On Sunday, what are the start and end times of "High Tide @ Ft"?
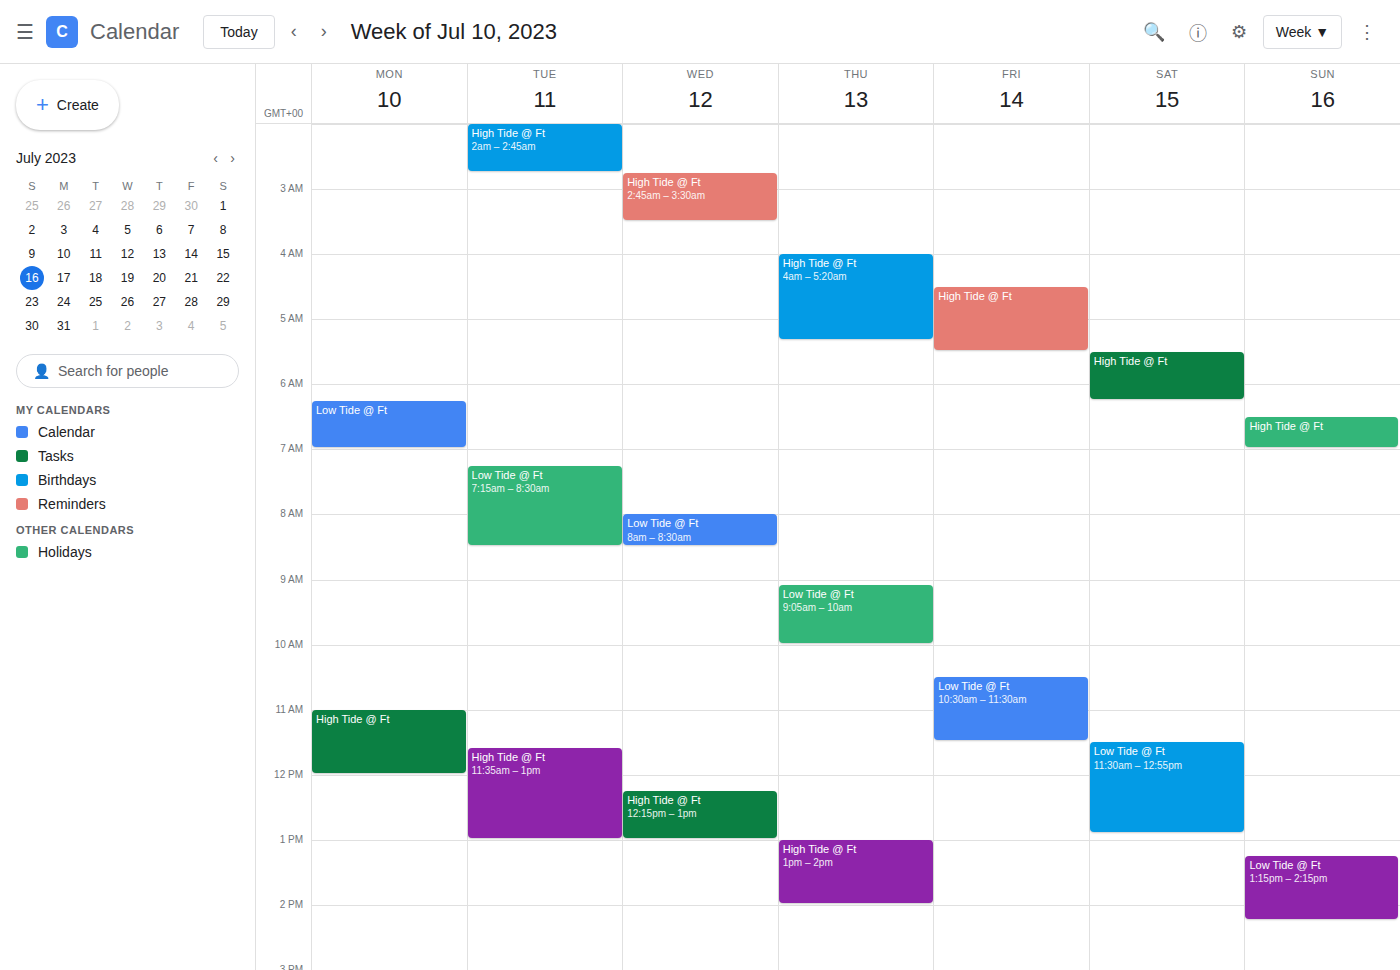
6:30 AM to 7:00 AM